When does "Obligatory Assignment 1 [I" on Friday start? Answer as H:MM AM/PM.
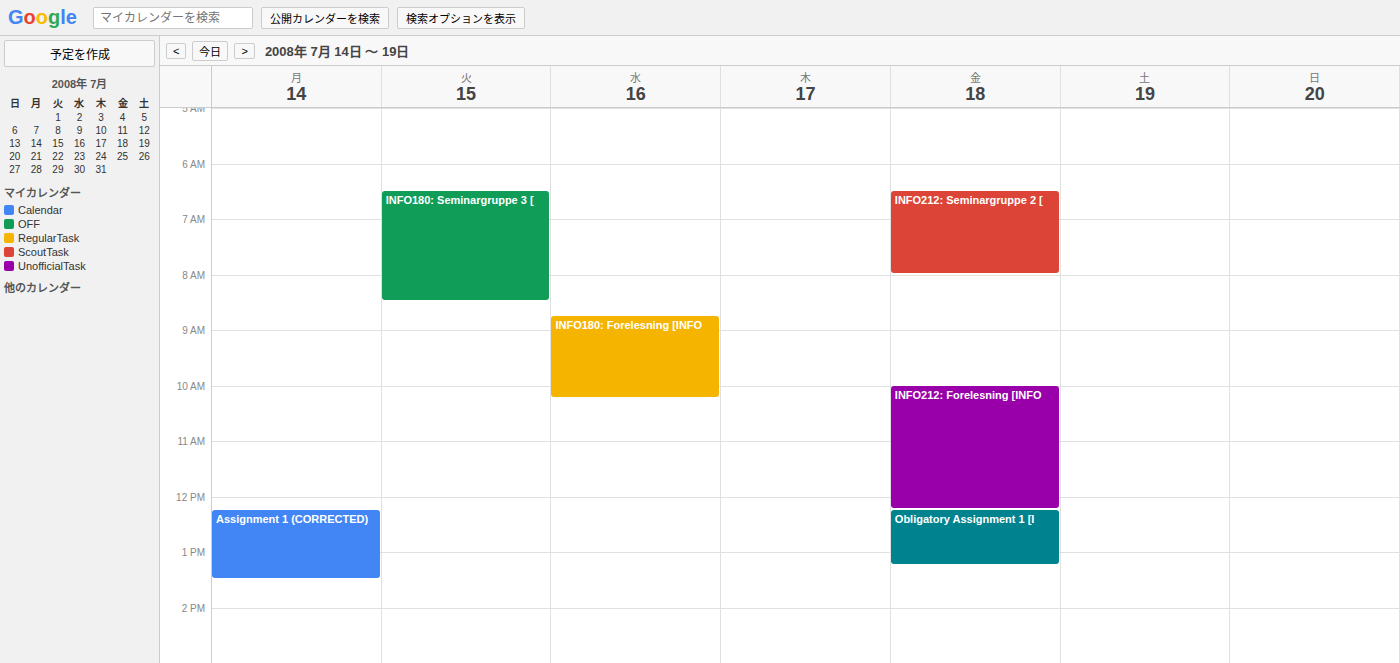
12:15 PM